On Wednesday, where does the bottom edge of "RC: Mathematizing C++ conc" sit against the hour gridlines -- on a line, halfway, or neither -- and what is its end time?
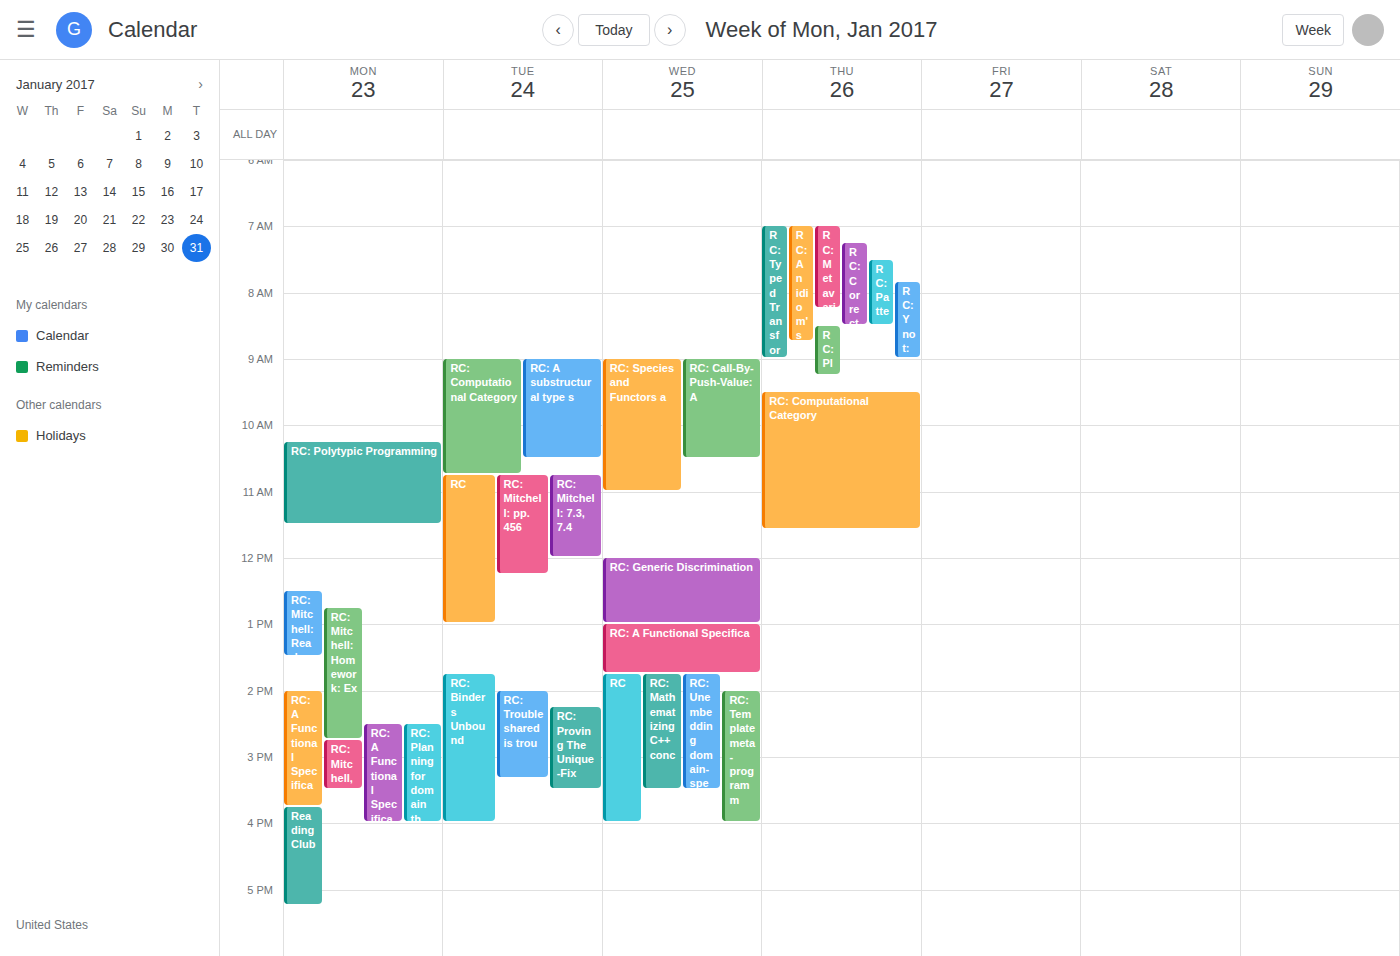
3:30 PM -- halfway between the 3 PM and 4 PM lines.